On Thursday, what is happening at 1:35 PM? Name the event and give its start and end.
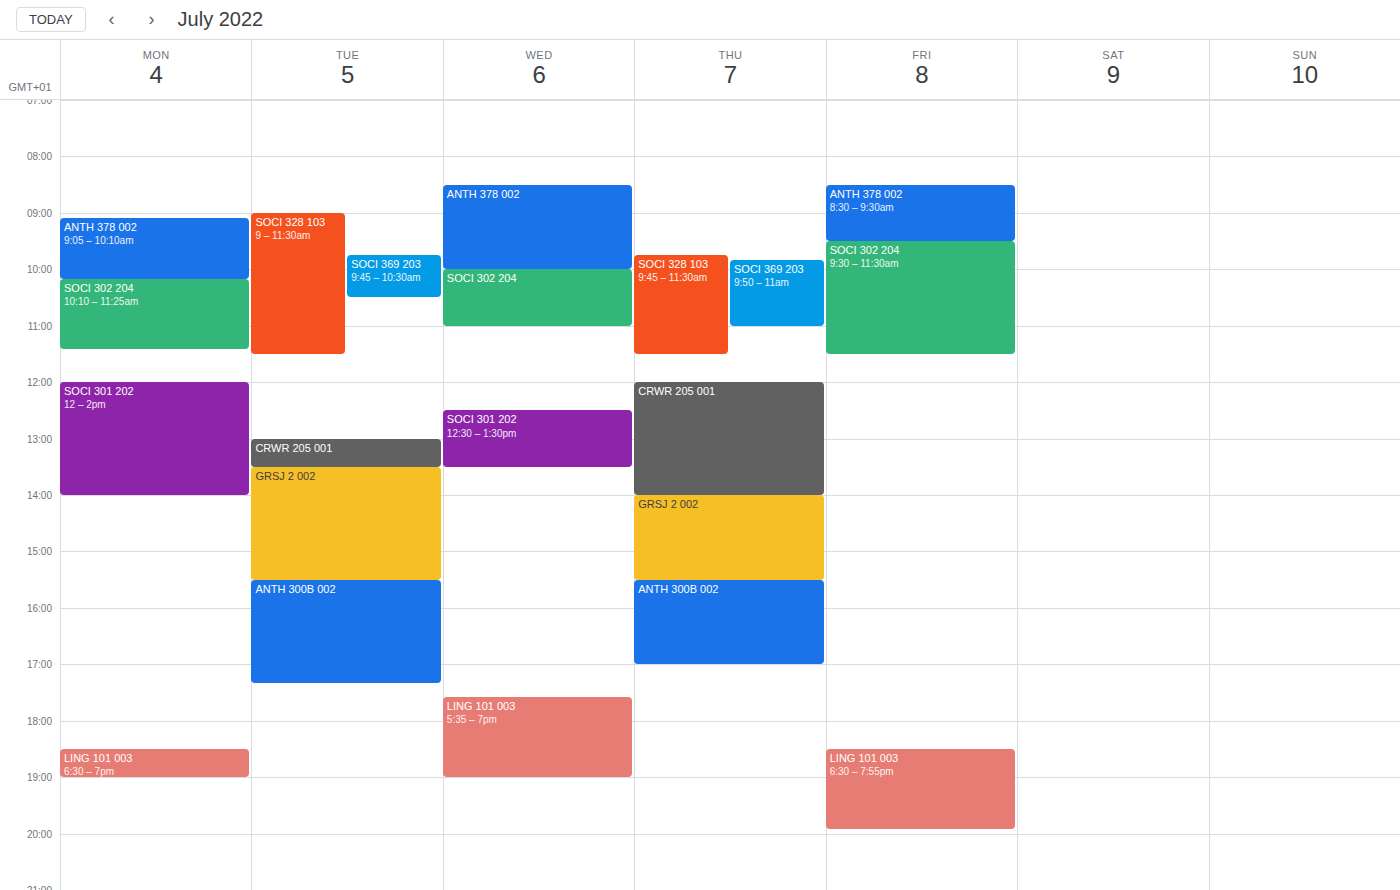
"CRWR 205 001", 12:00 PM to 2:00 PM